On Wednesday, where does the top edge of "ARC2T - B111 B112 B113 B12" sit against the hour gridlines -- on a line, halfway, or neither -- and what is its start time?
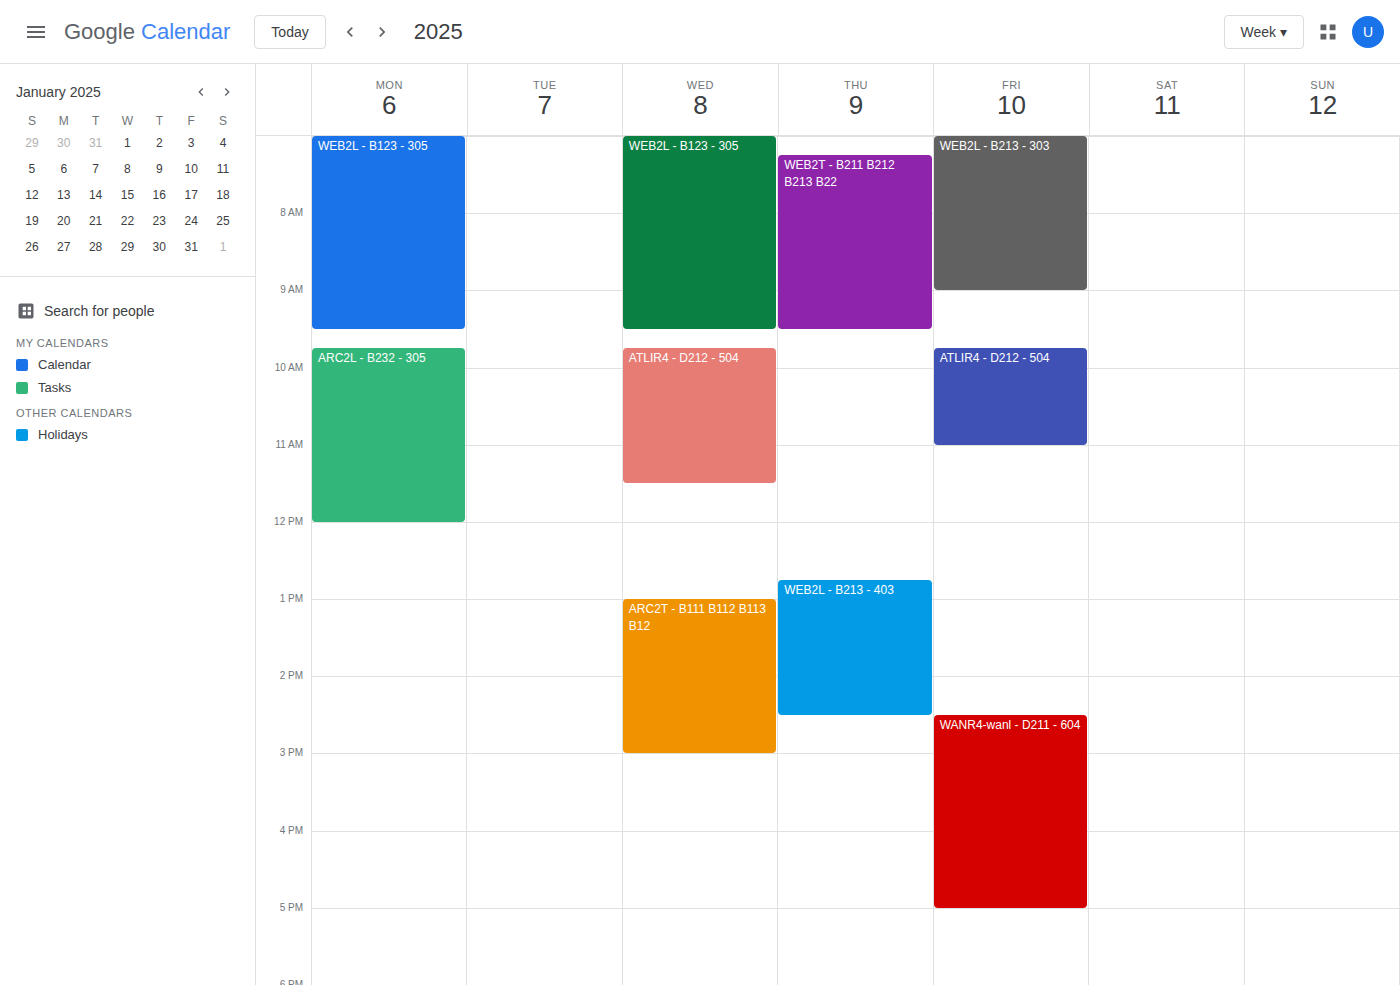
13:00 -- exactly on the 13:00 line.